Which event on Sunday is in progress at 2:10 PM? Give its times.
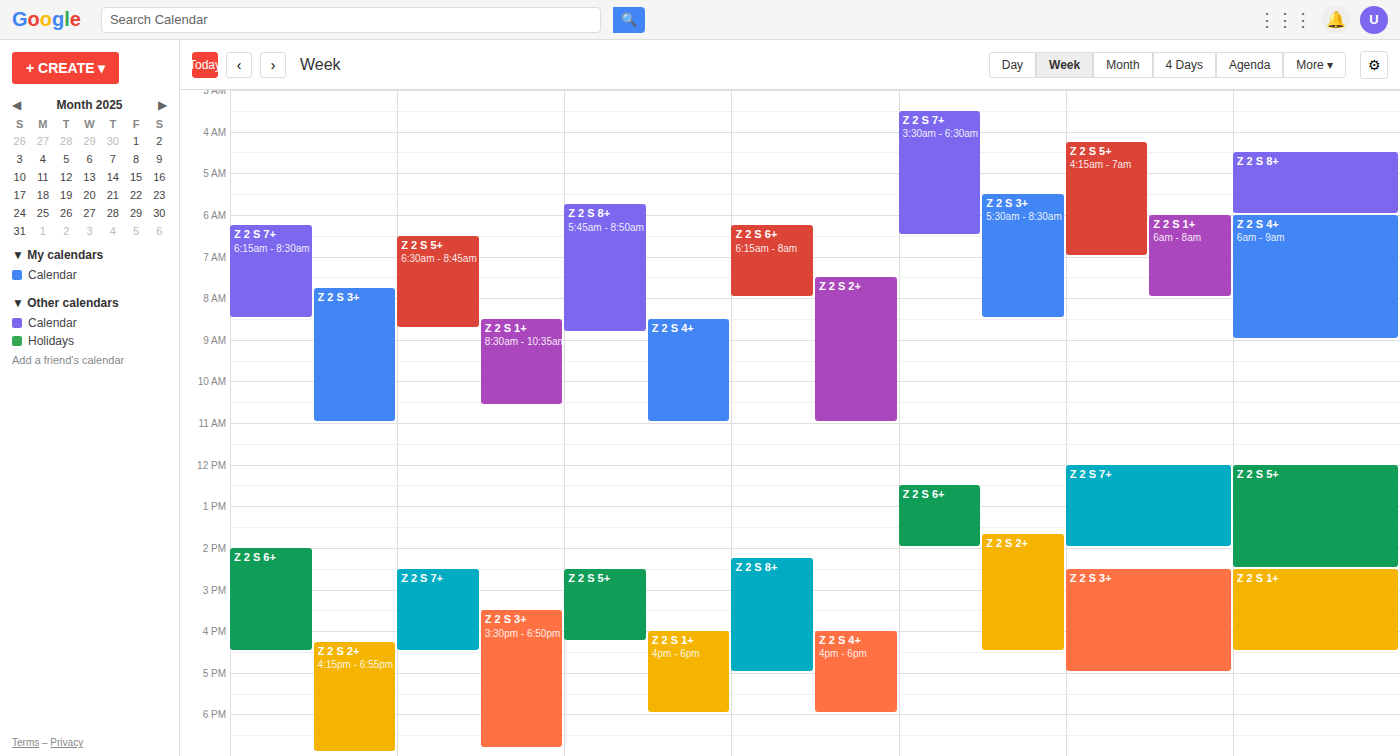
"Z 2 S 5+", 12:00 PM to 2:30 PM